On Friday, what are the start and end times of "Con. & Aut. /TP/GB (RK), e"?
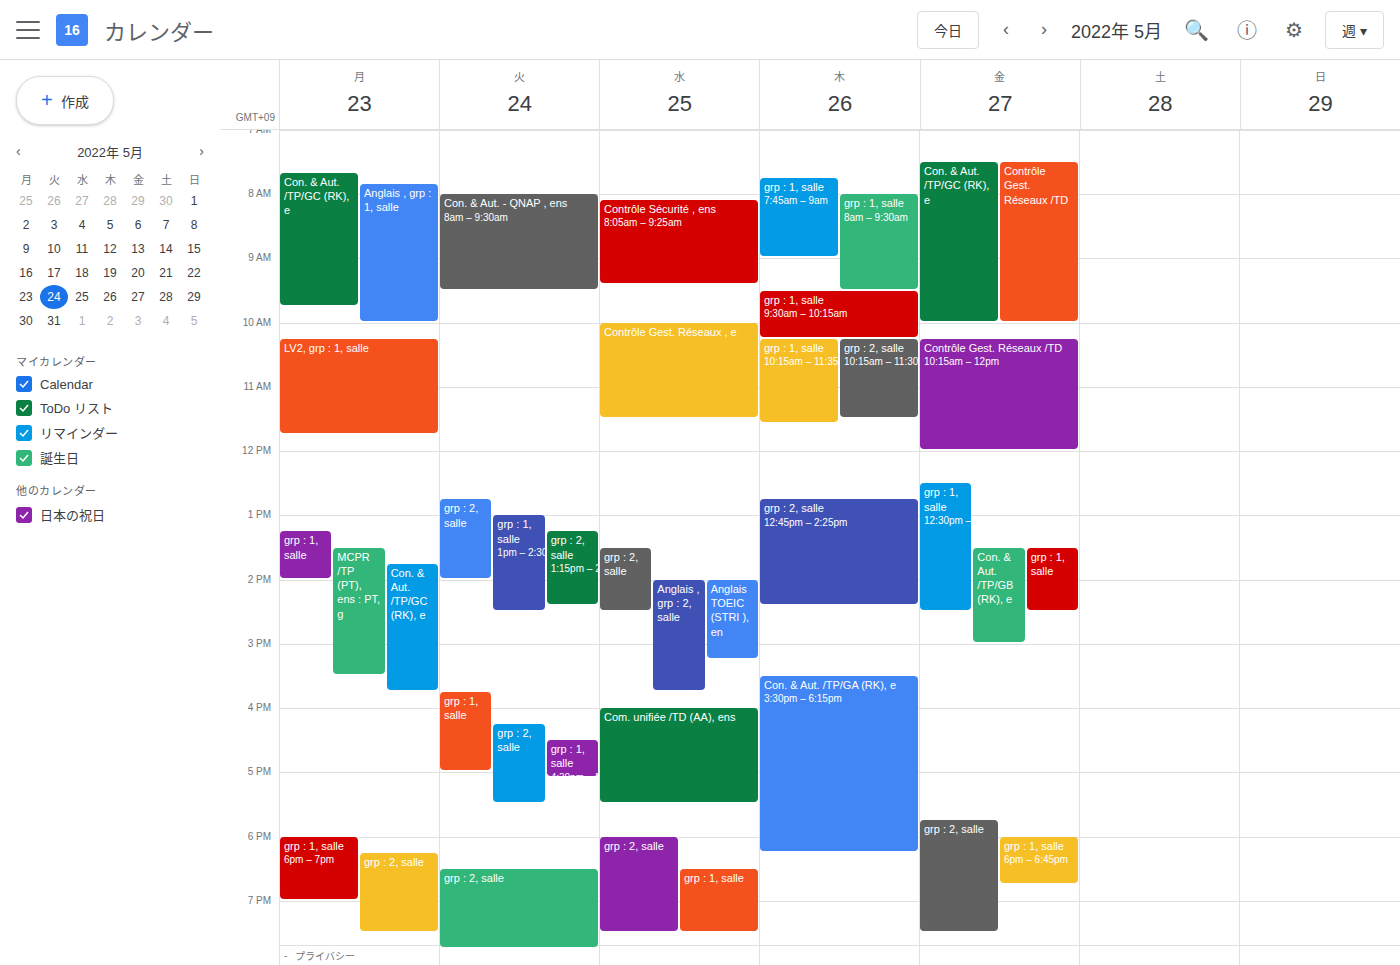
1:30 PM to 3:00 PM